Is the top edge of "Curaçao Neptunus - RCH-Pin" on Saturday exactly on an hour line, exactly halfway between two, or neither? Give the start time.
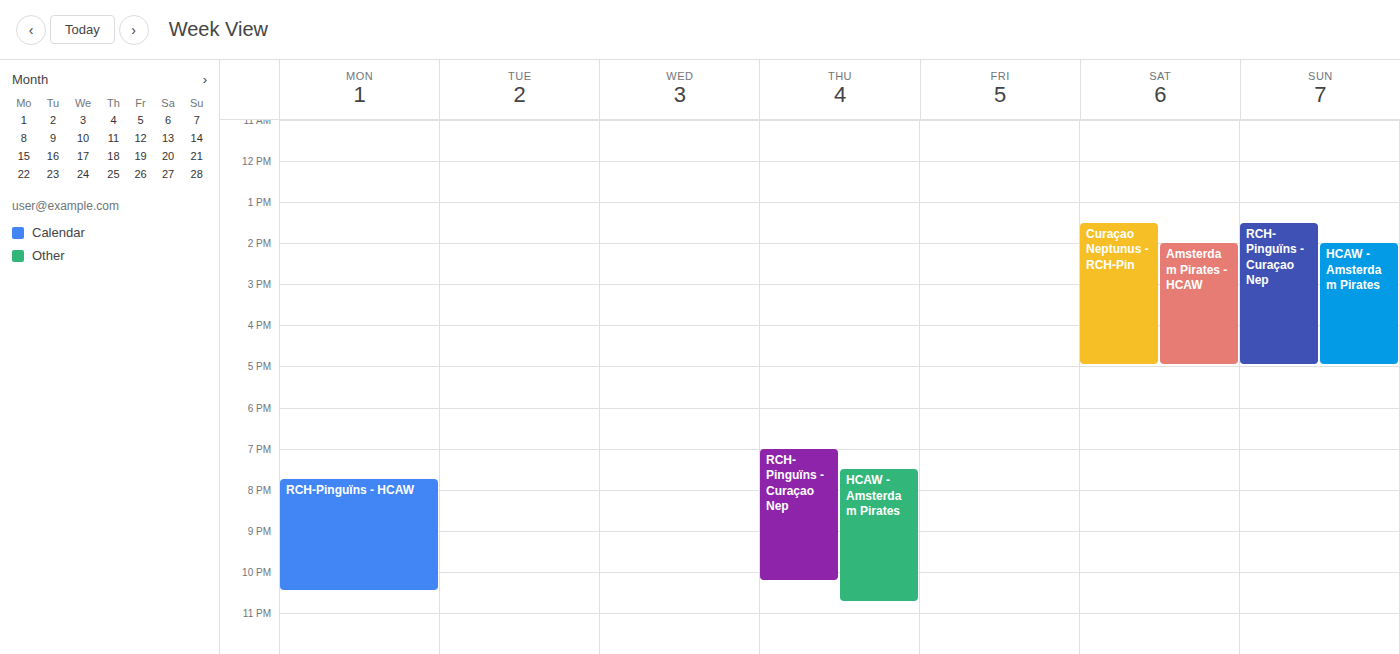
13:30 -- halfway between the 13:00 and 14:00 lines.